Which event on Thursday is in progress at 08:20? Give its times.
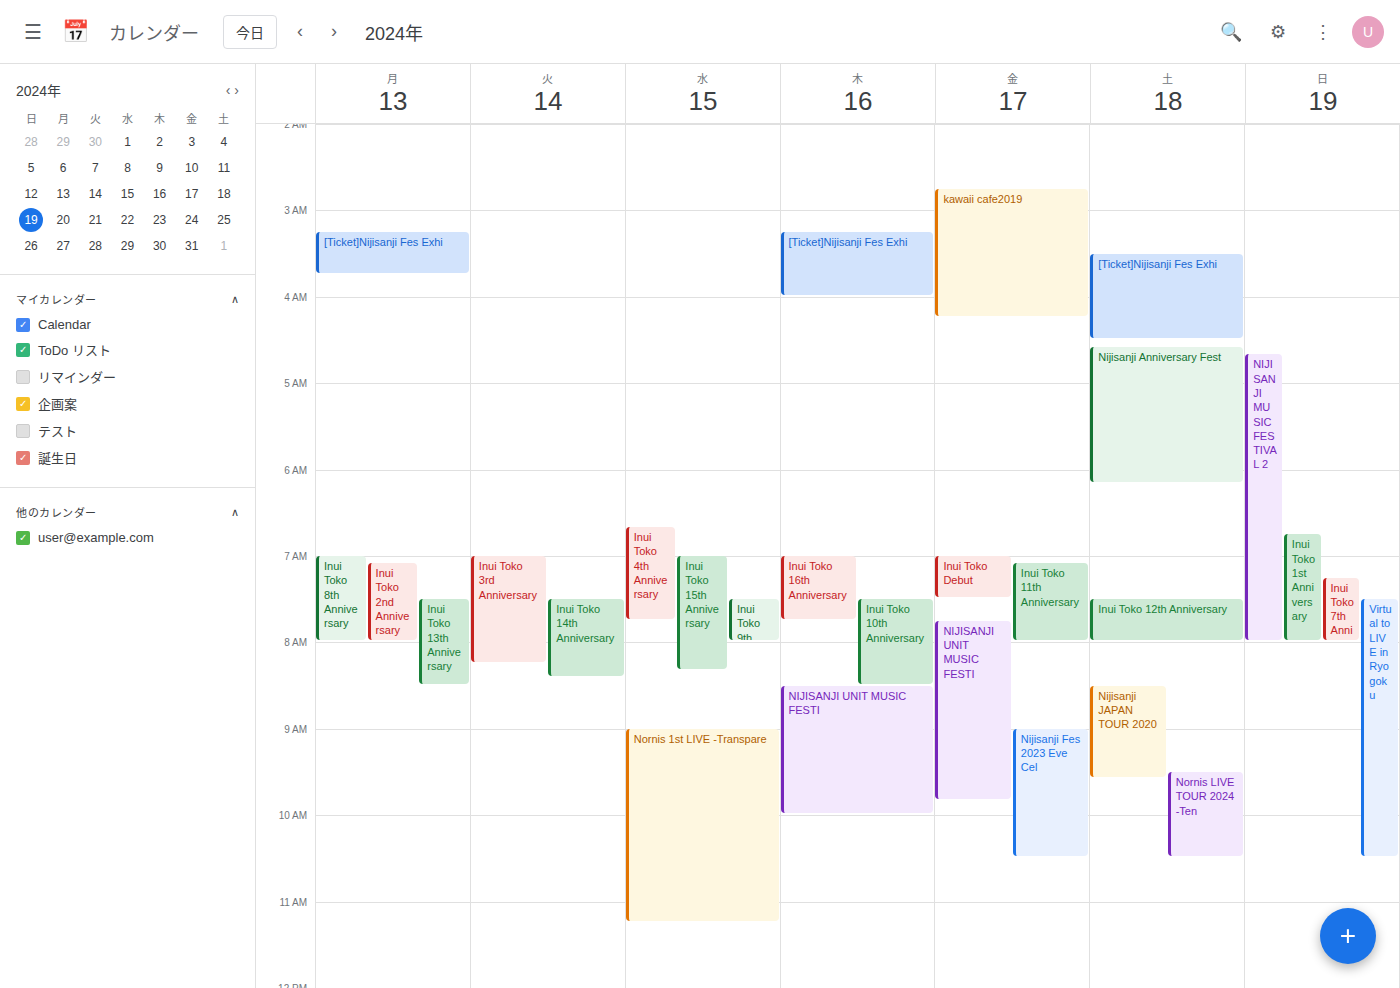
"Inui Toko 10th Anniversary", 07:30 to 08:30